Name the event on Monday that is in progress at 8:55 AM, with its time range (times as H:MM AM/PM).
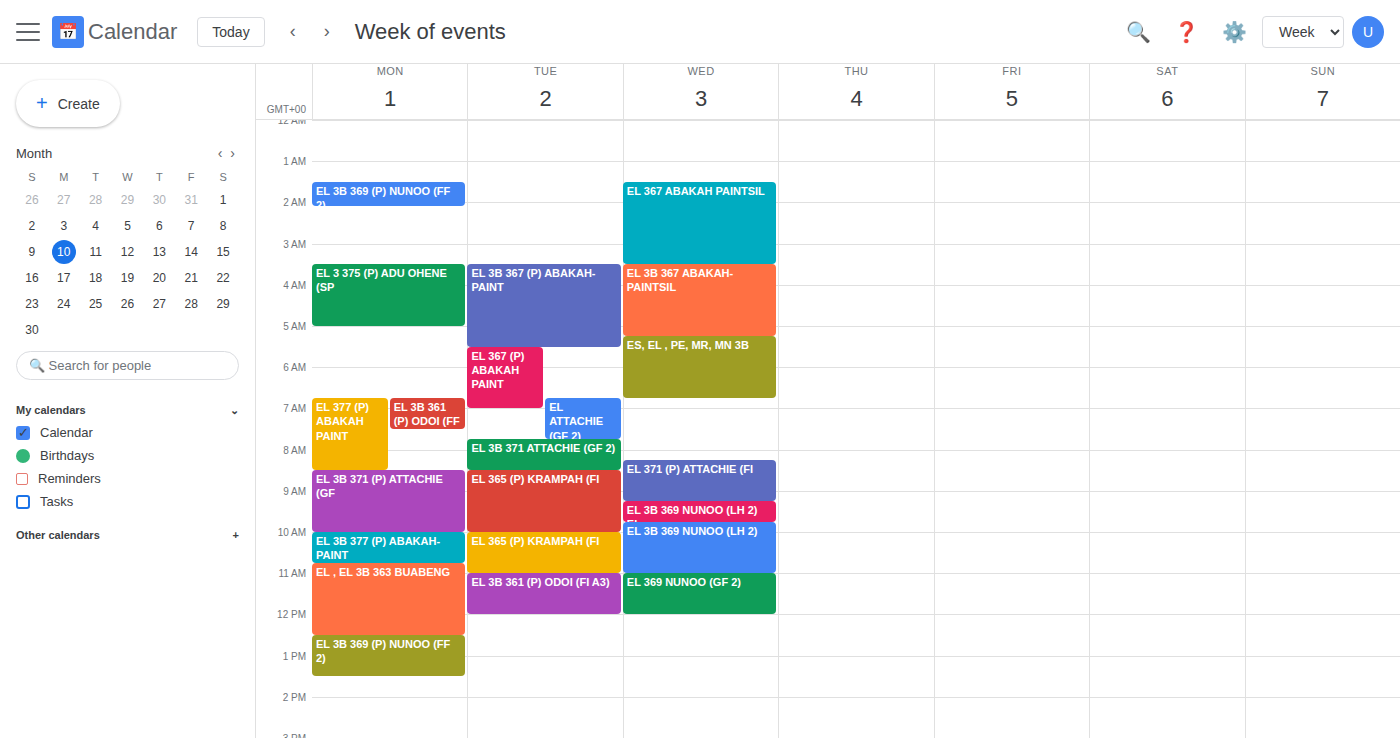
"EL 3B 371 (P) ATTACHIE (GF", 8:30 AM to 10:00 AM